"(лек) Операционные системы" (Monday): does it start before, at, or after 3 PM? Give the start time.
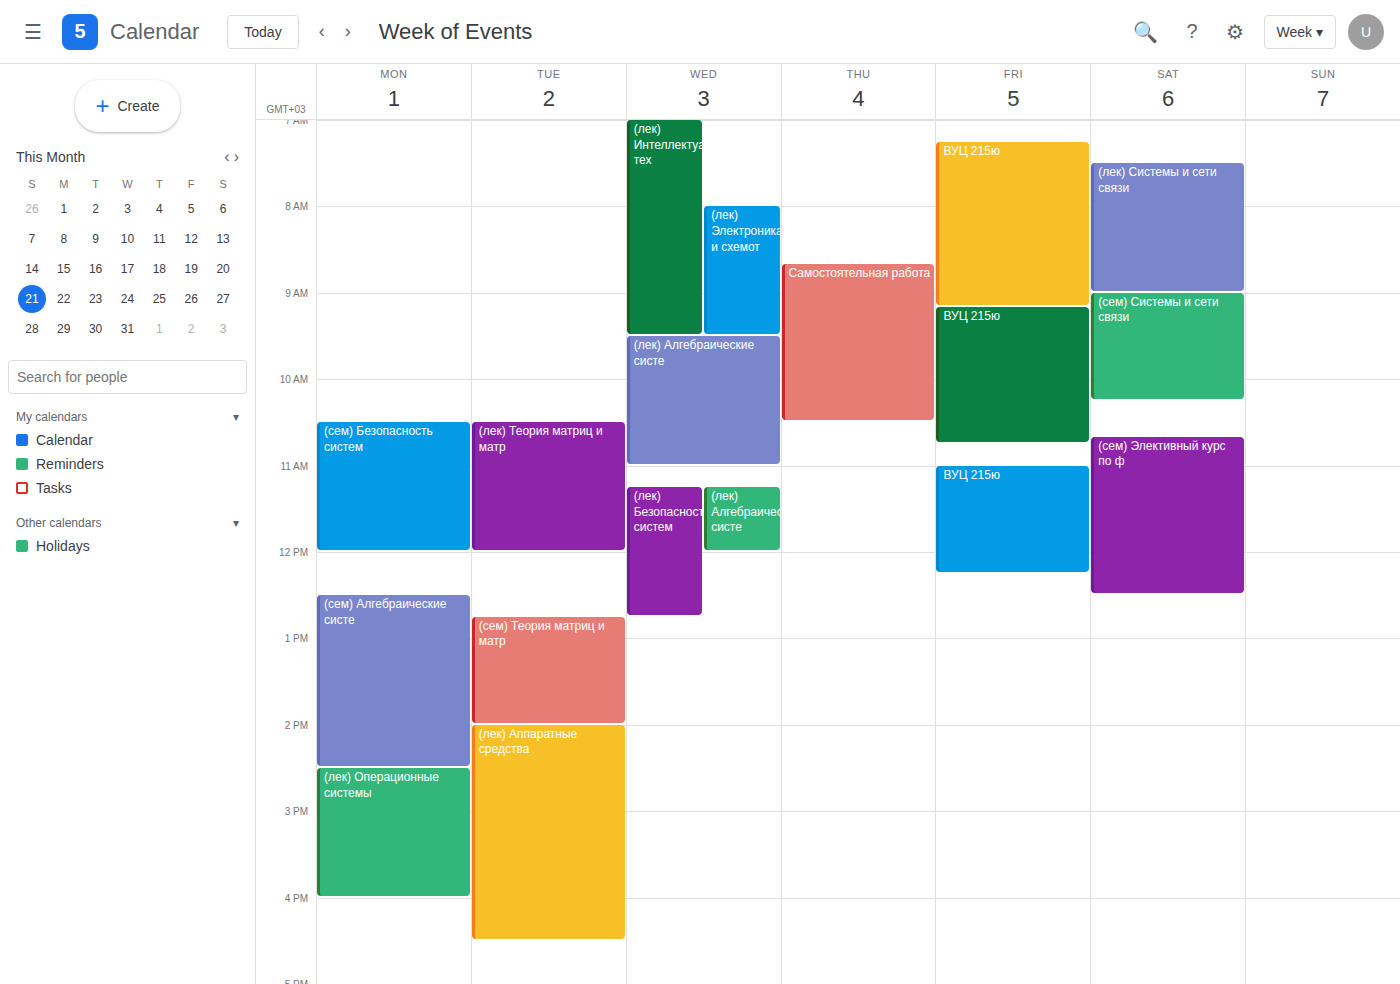
2:30 PM -- before 3 PM, 30 minutes above the 3 PM line.